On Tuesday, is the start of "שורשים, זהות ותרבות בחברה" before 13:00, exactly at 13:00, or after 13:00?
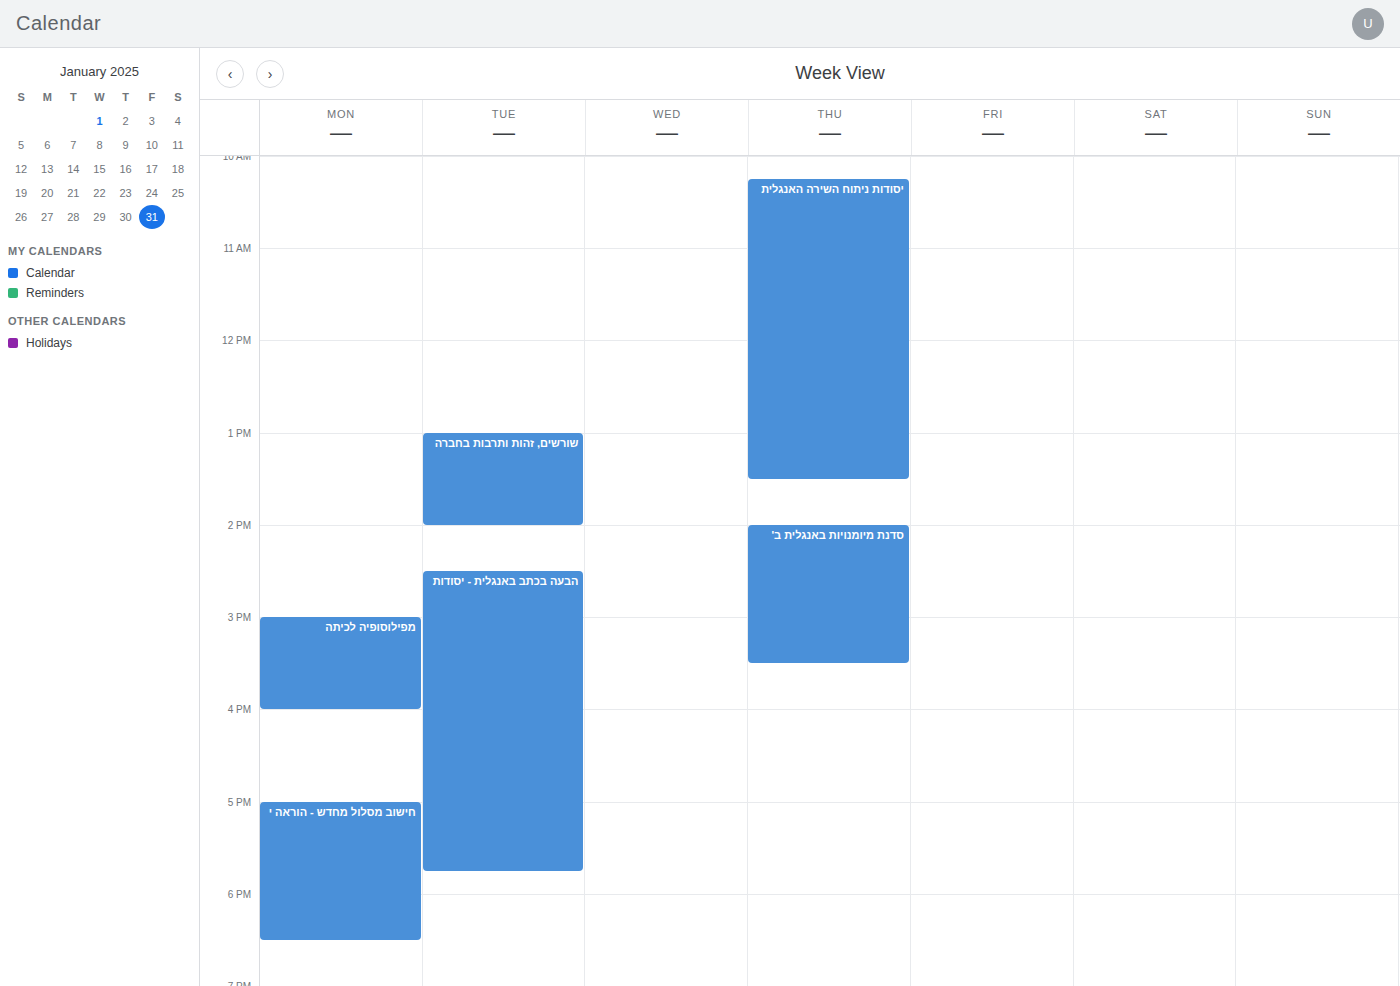
13:00 -- exactly at 13:00, on the 13:00 line.